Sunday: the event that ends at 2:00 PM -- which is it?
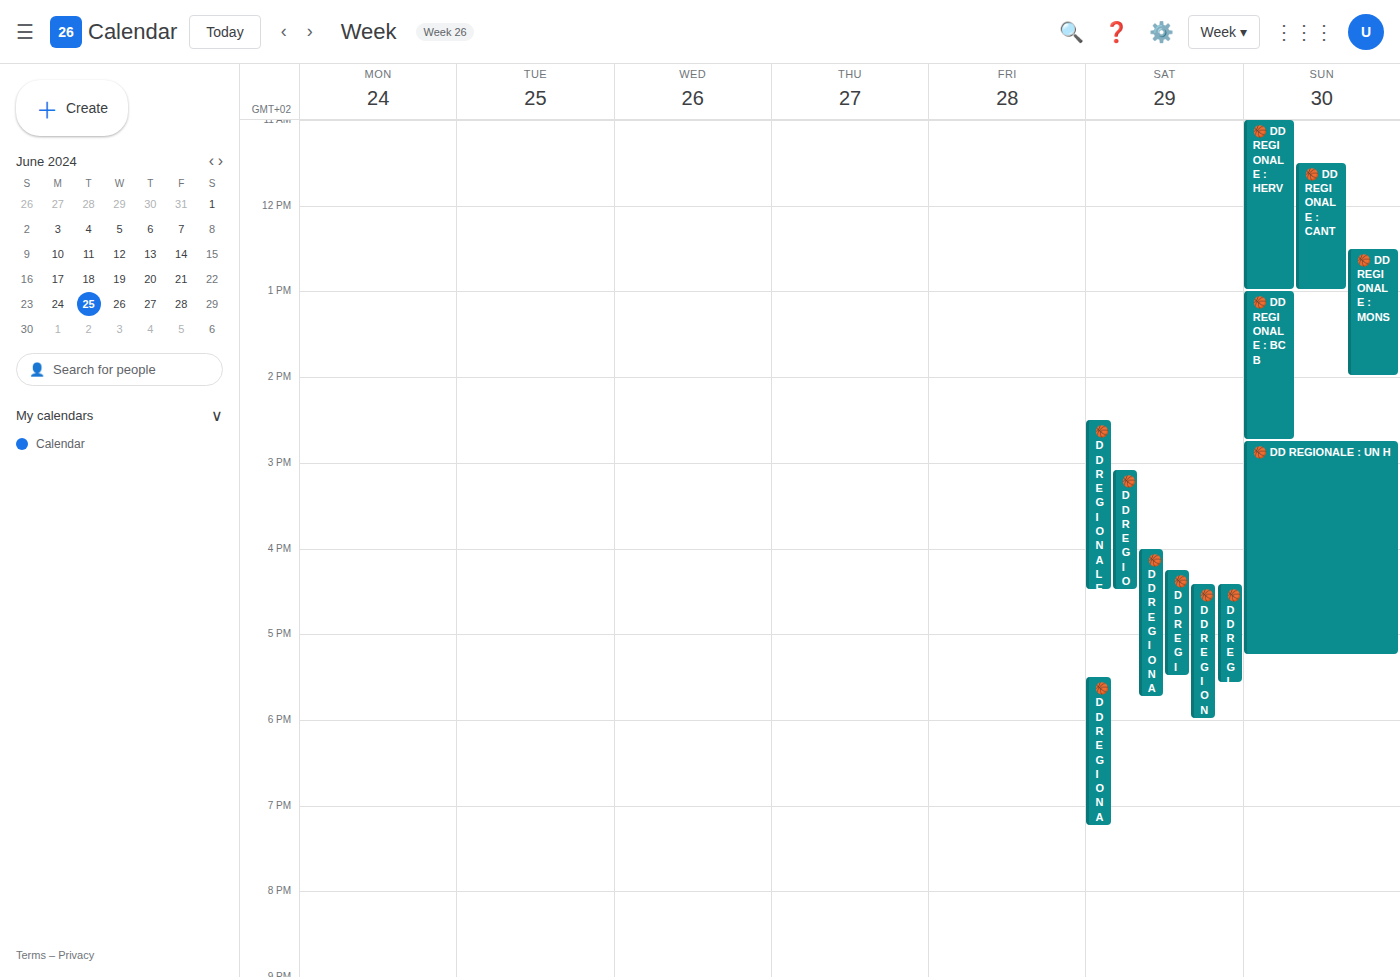
"🏀 DD REGIONALE : MONS"